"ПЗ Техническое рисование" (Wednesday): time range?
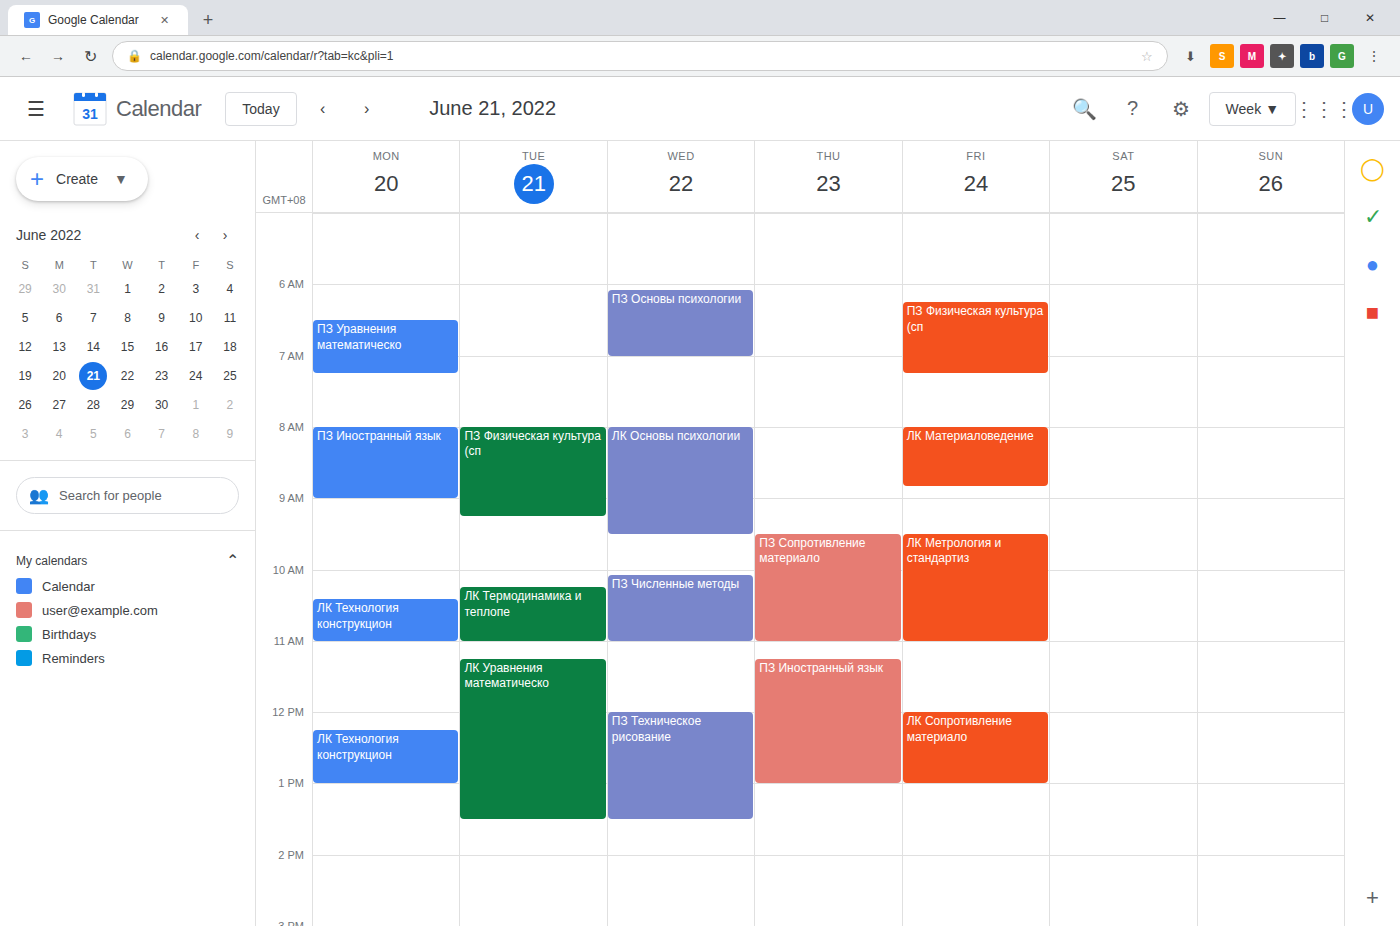
12:00 to 13:30